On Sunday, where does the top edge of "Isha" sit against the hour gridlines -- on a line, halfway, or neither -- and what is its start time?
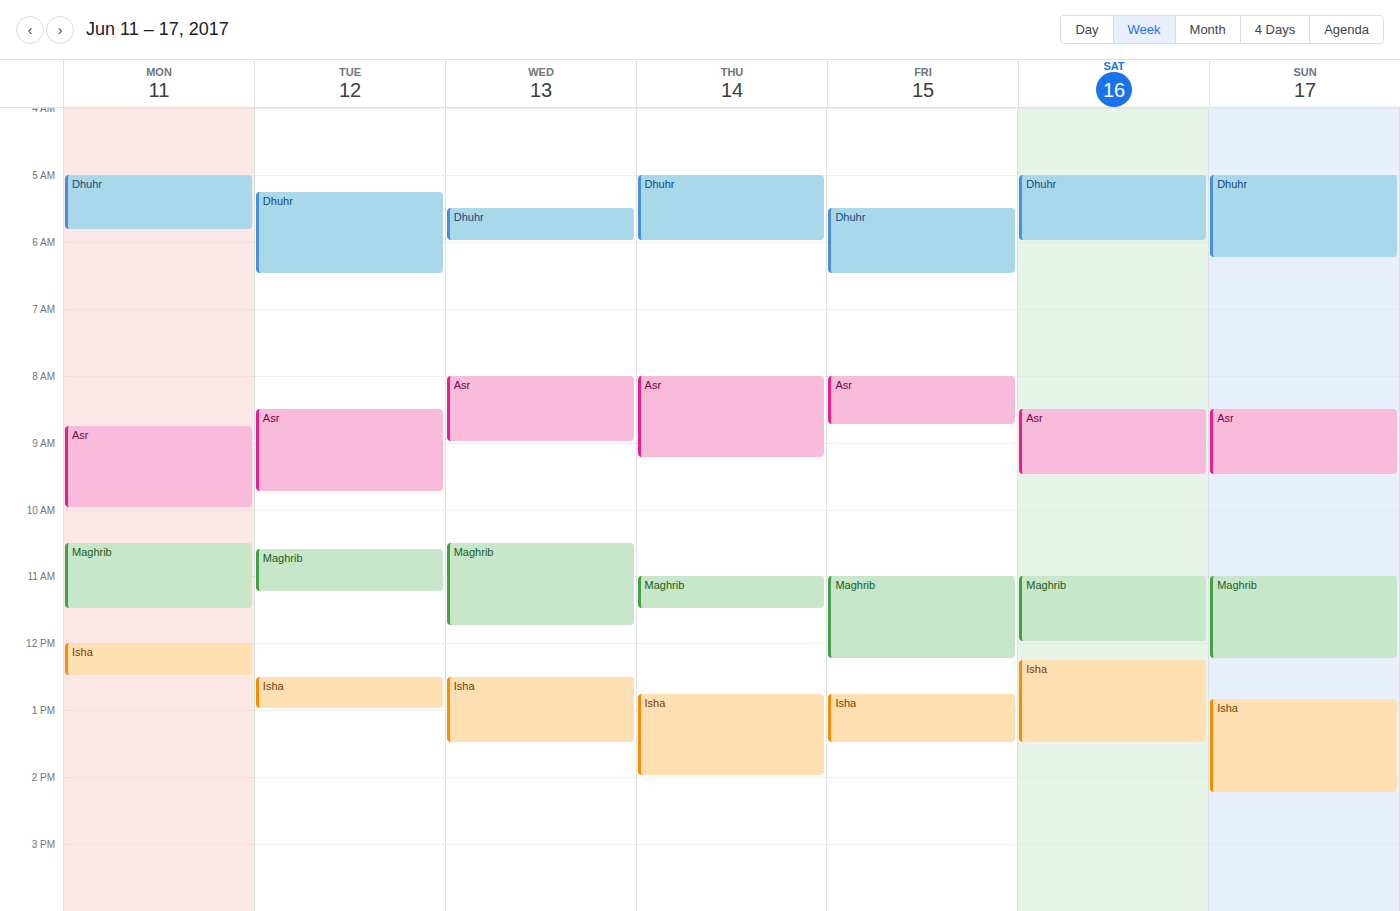
12:50 PM -- neither: 50 minutes below the 12 PM line and 10 minutes above the 1 PM line.